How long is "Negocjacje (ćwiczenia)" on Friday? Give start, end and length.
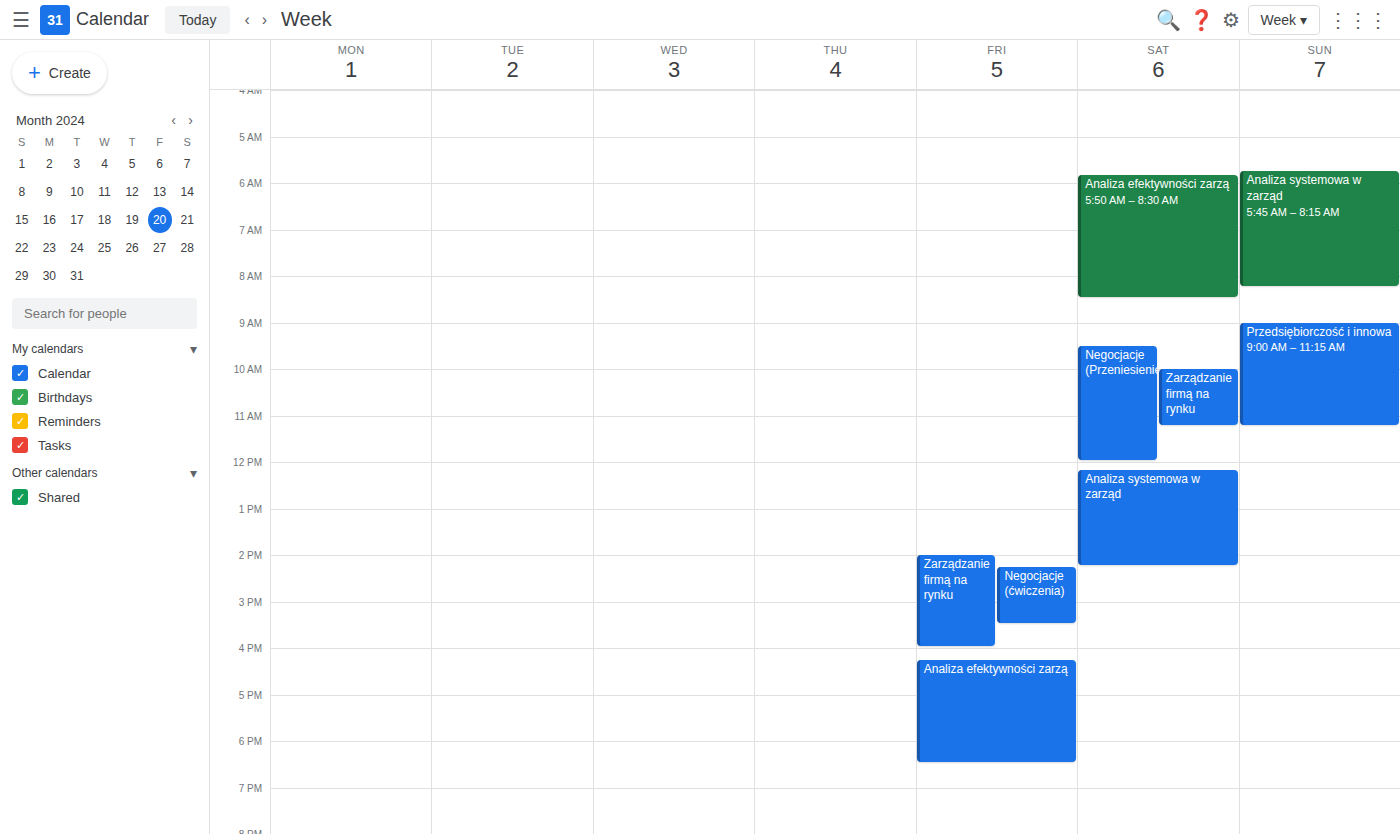
2:15 PM to 3:30 PM, 1 hour 15 minutes